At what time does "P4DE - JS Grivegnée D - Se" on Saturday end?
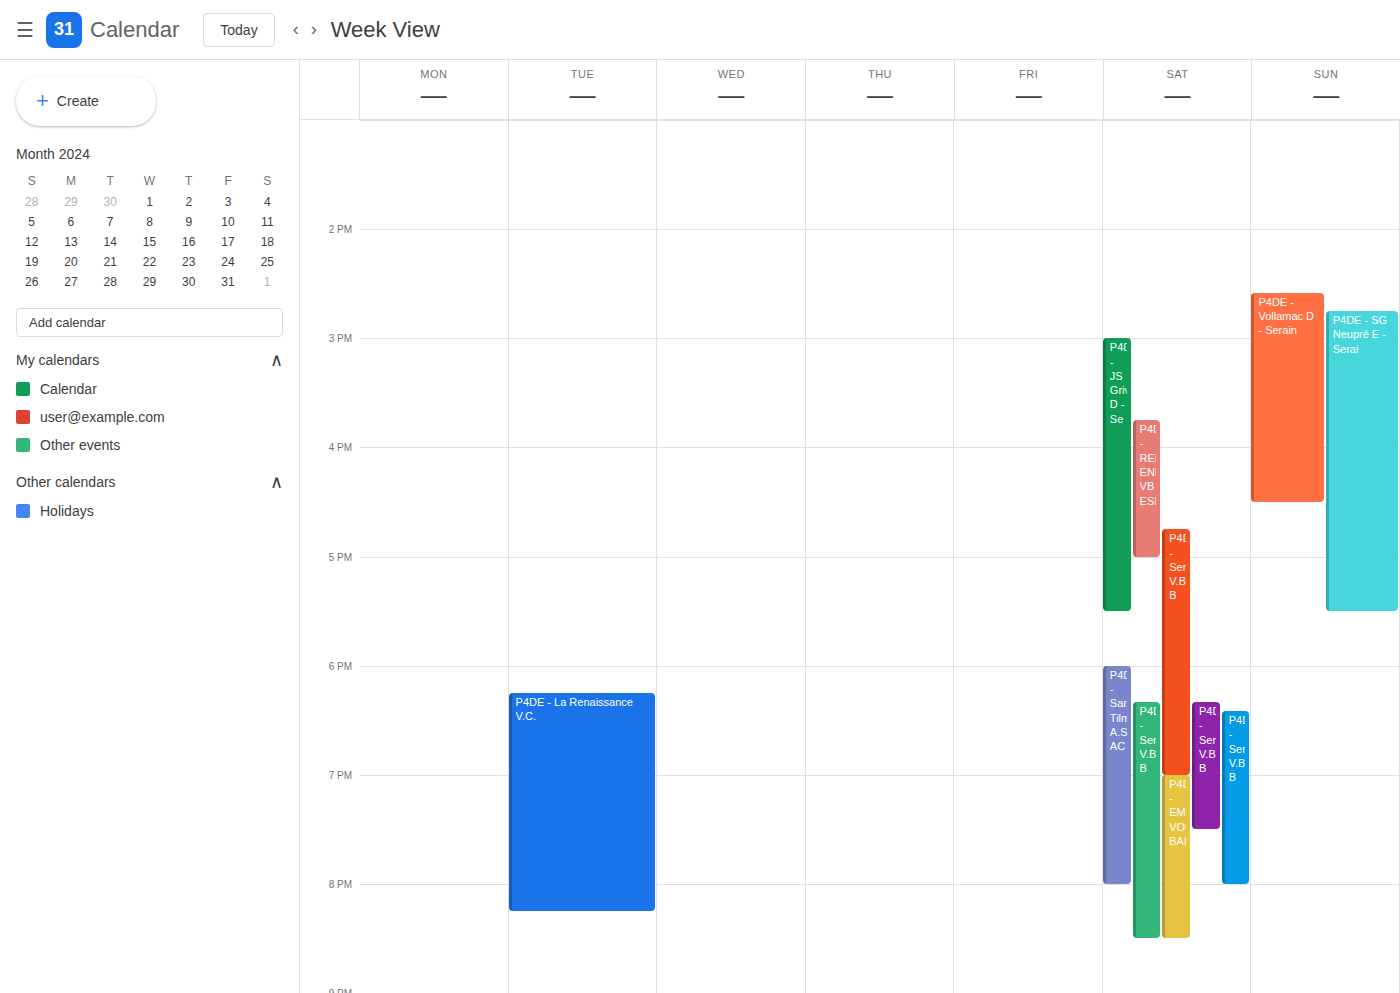
5:30 PM